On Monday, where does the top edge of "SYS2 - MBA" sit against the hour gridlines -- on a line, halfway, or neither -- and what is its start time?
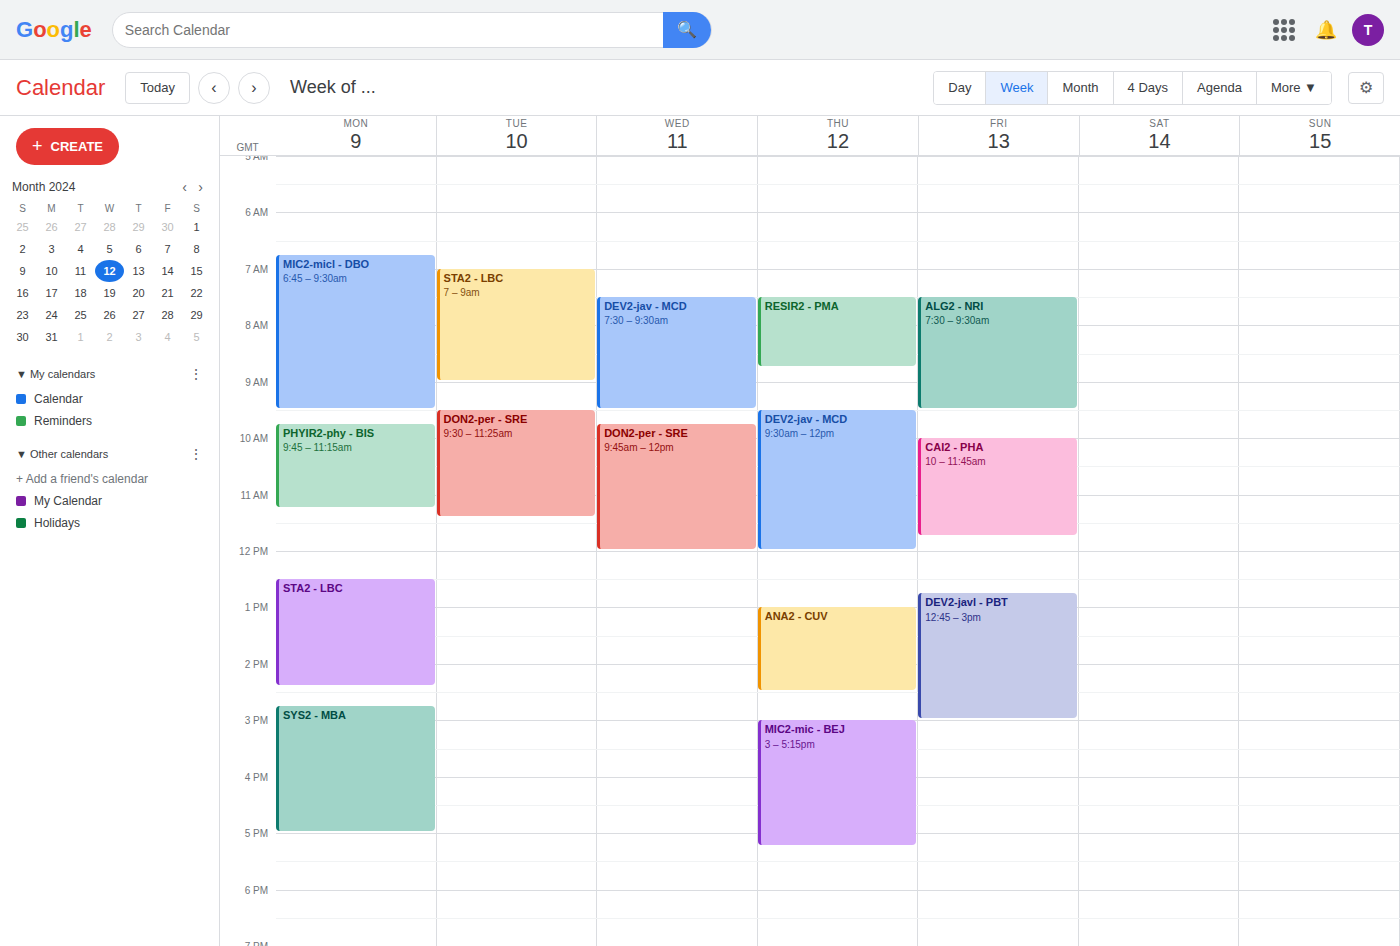
2:45 PM -- neither: three quarters of the way from the 2 PM line to the 3 PM line.